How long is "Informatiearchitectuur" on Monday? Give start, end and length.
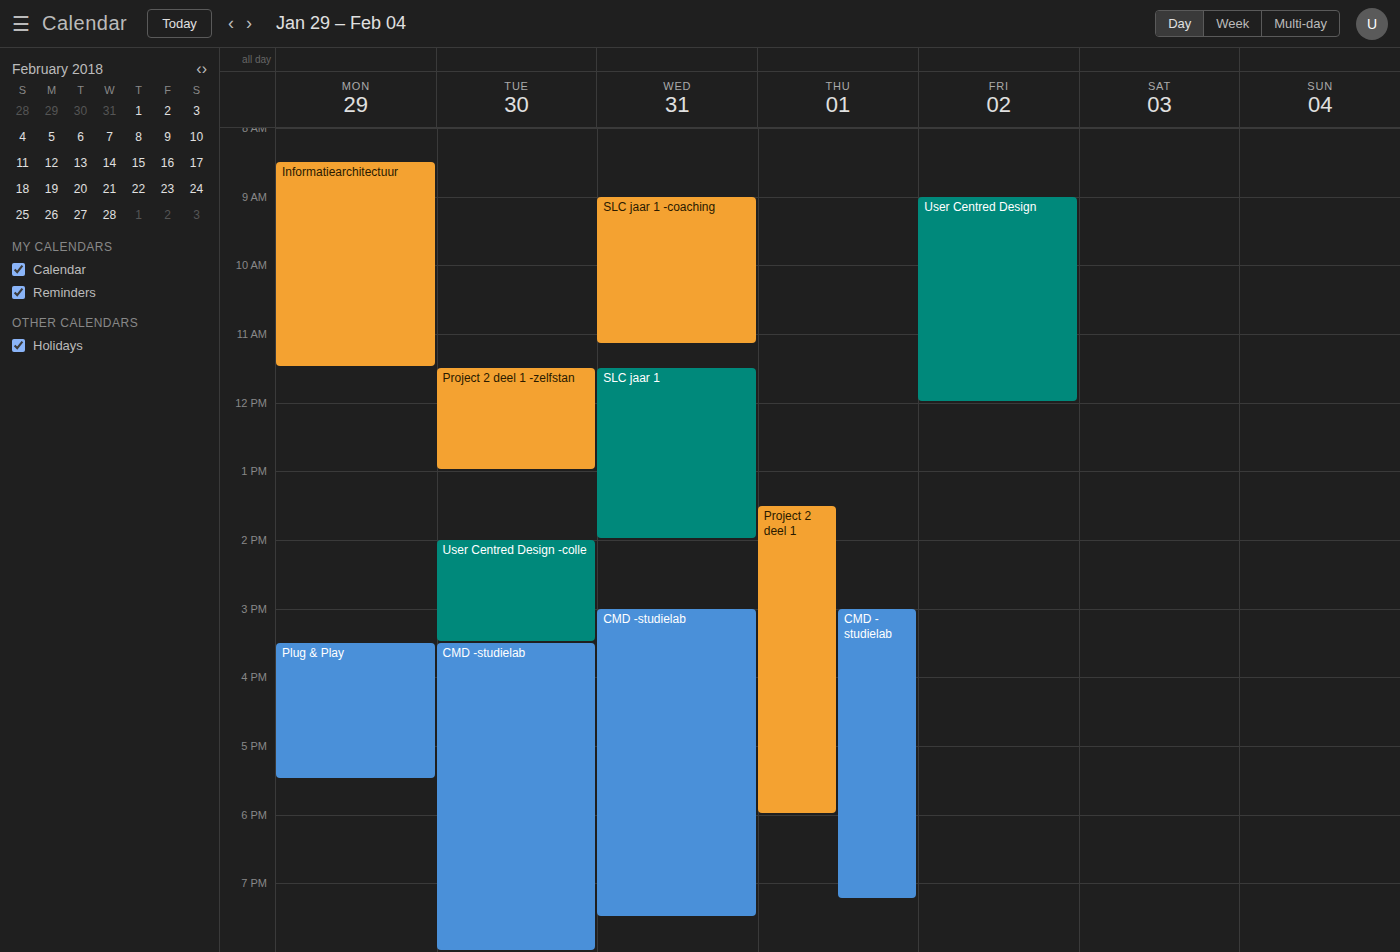
8:30 AM to 11:30 AM, 3 hours